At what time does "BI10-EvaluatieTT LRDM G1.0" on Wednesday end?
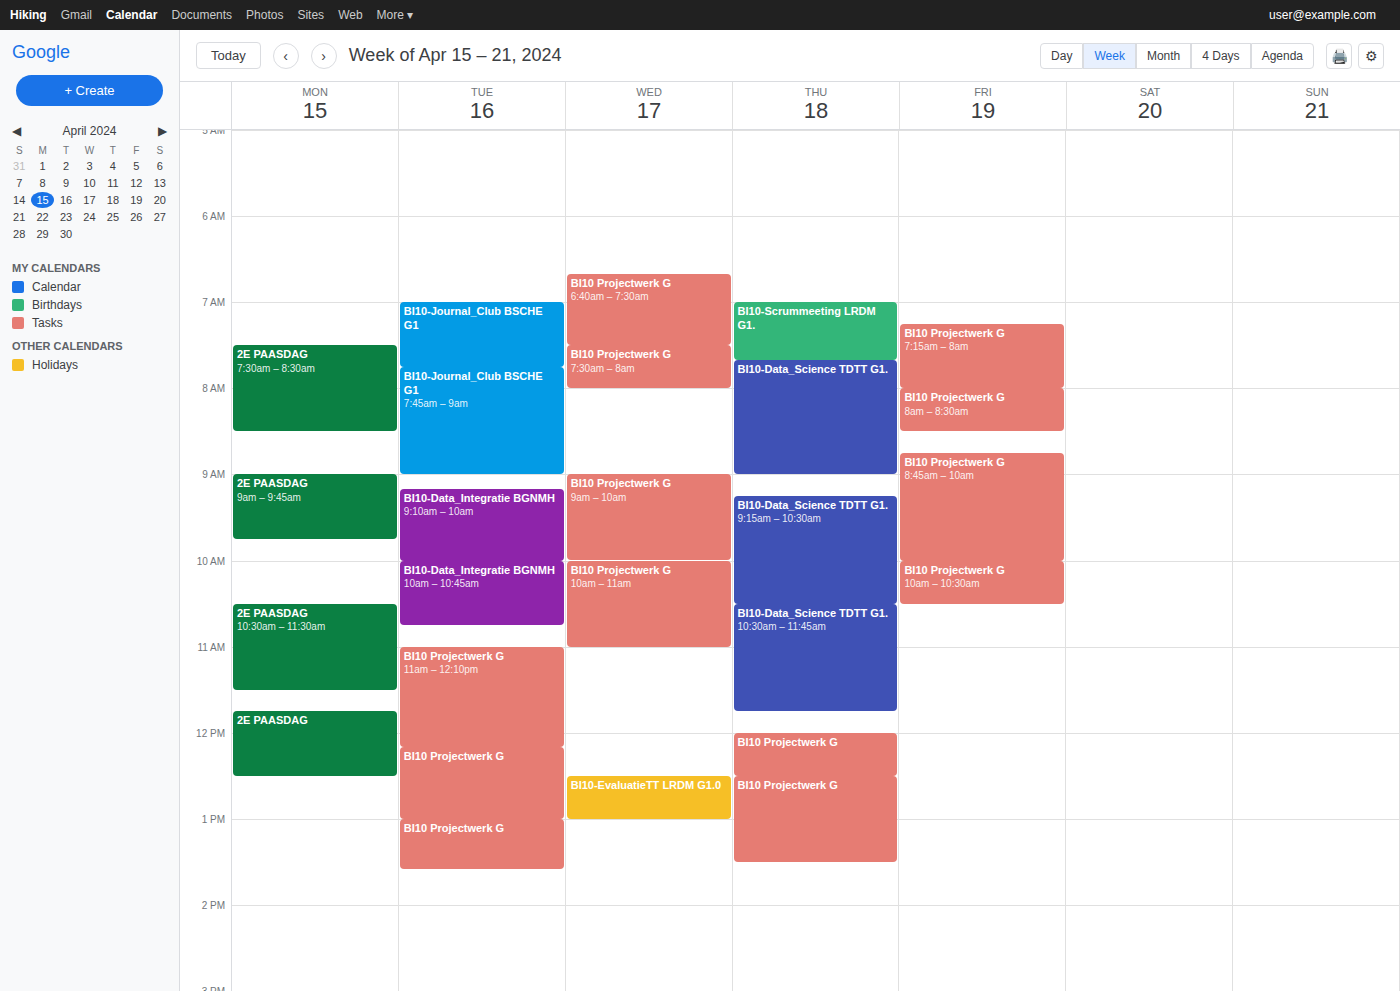
1:00 PM